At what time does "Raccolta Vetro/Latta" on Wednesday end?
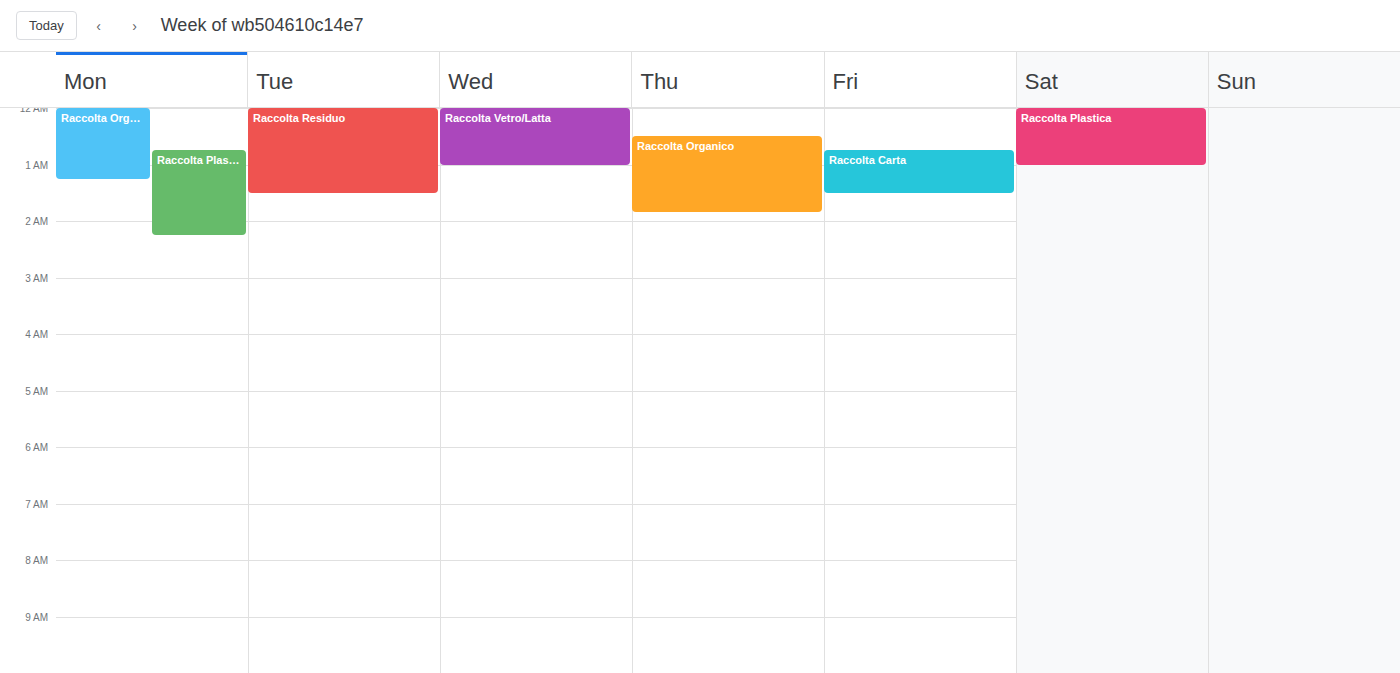
1:00 AM